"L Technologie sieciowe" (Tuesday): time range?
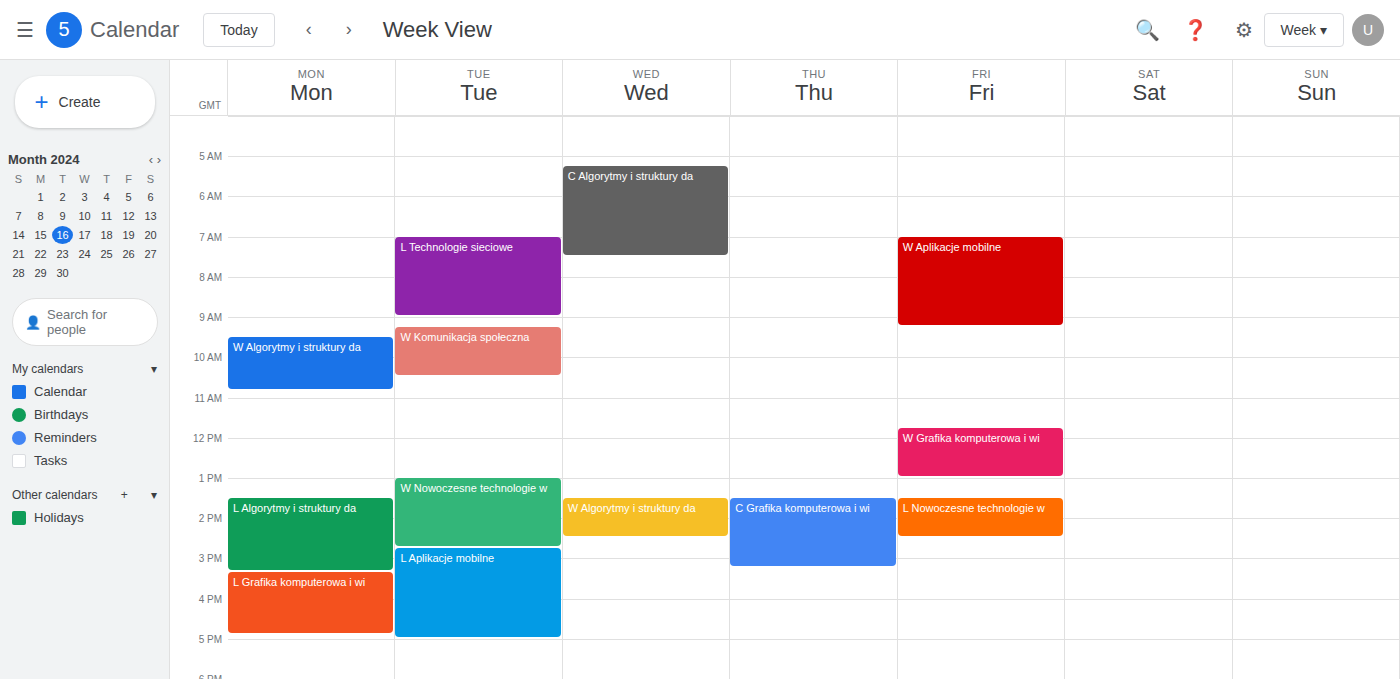
7:00 AM to 9:00 AM